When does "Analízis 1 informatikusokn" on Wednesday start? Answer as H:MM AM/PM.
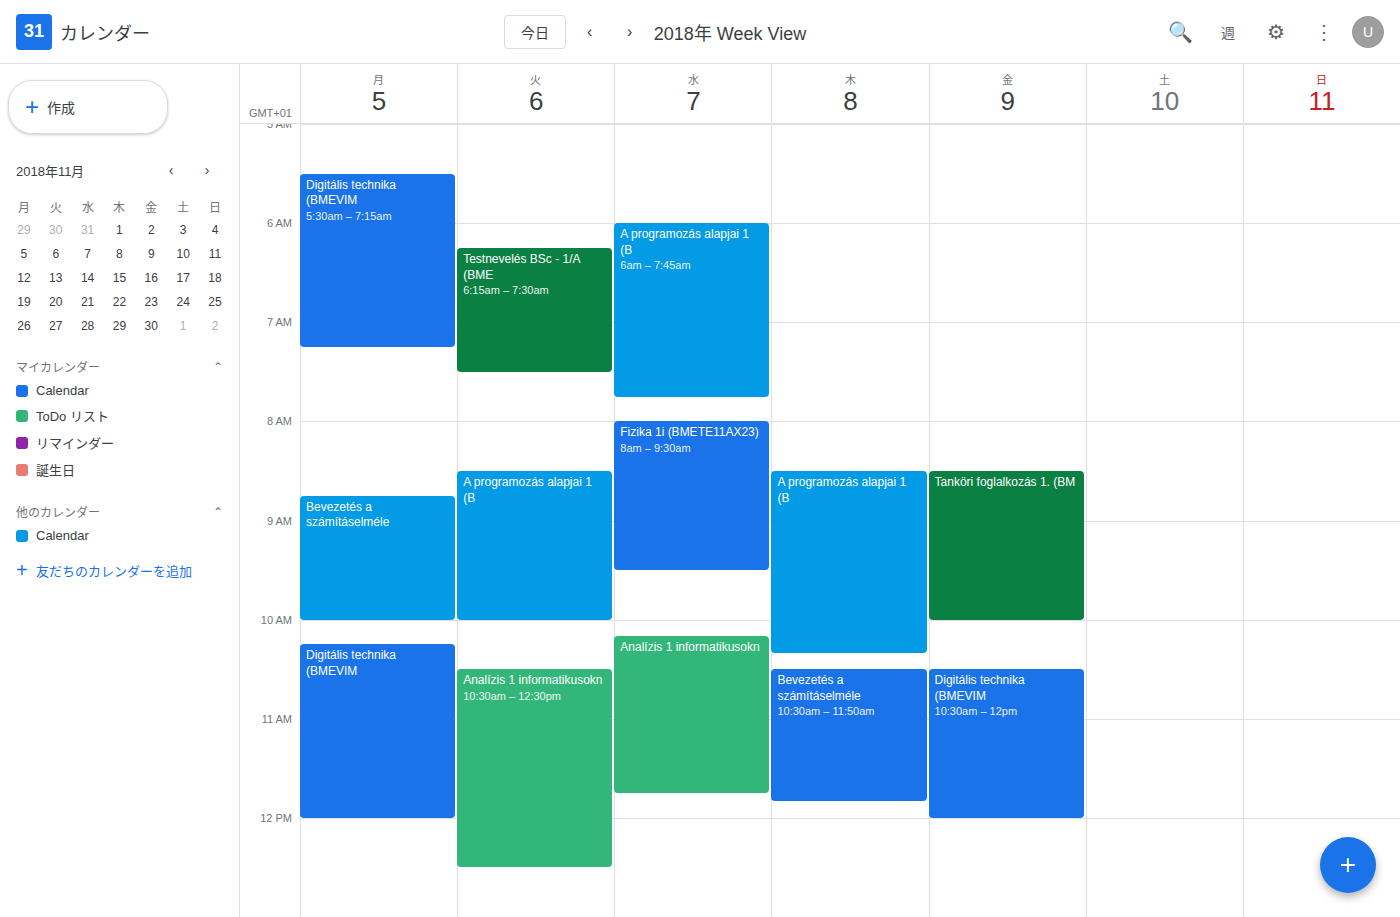
10:10 AM